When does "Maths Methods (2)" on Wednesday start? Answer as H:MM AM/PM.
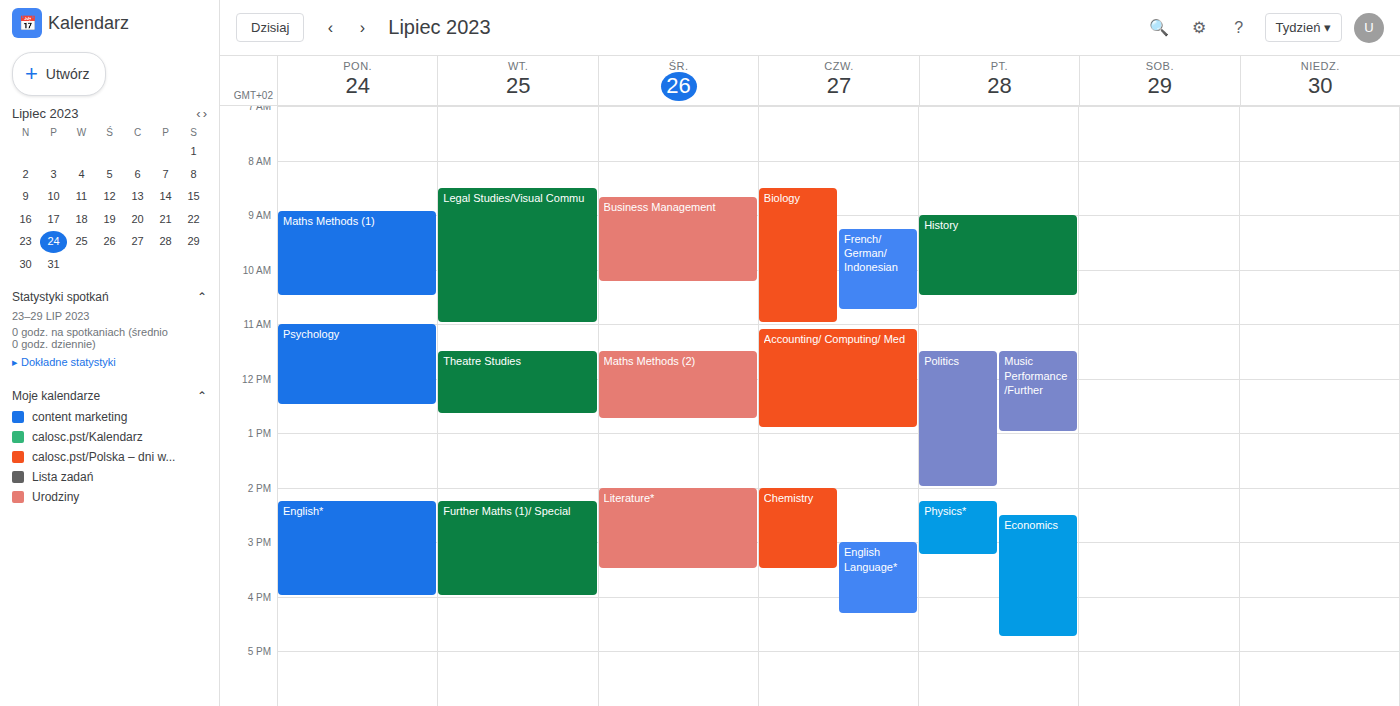
11:30 AM